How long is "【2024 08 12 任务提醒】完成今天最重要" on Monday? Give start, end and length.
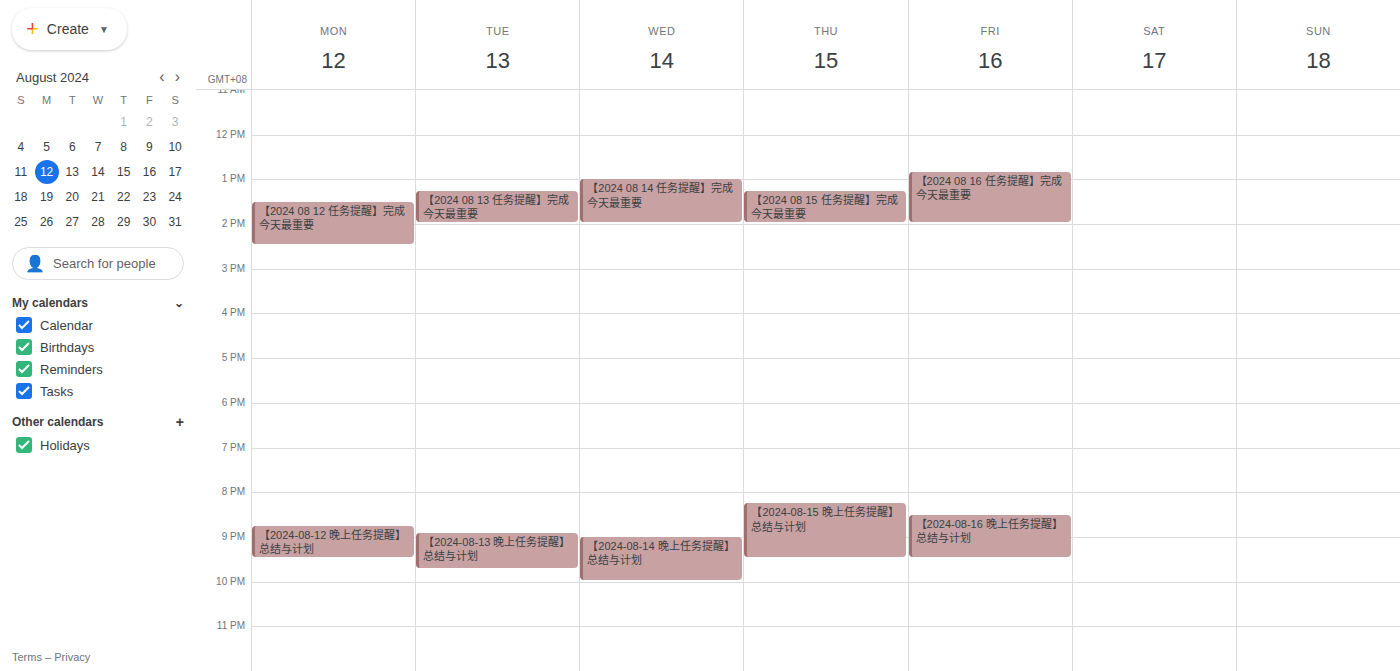
1:30 PM to 2:30 PM, 1 hour